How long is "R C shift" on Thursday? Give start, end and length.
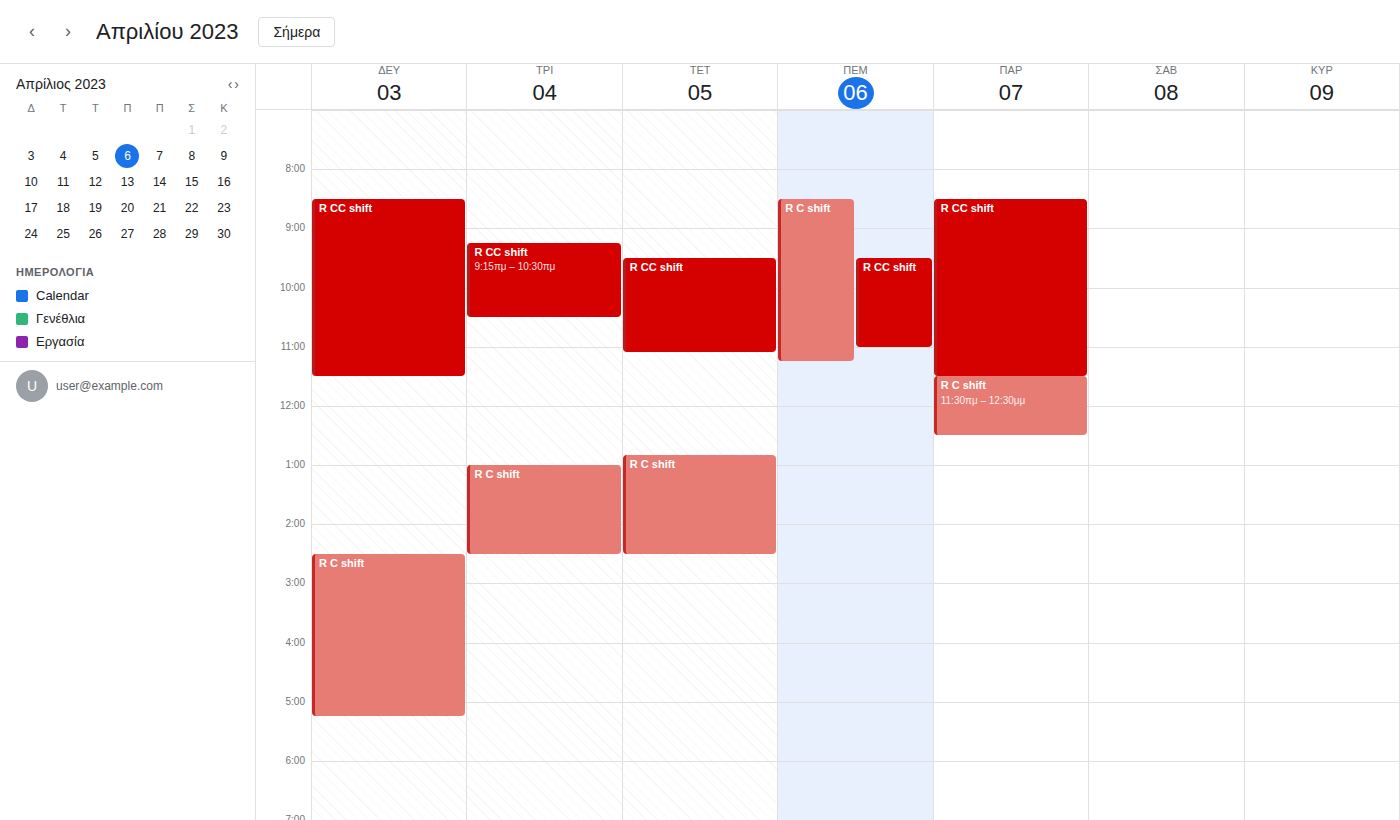
8:30 AM to 11:15 AM, 2 hours 45 minutes